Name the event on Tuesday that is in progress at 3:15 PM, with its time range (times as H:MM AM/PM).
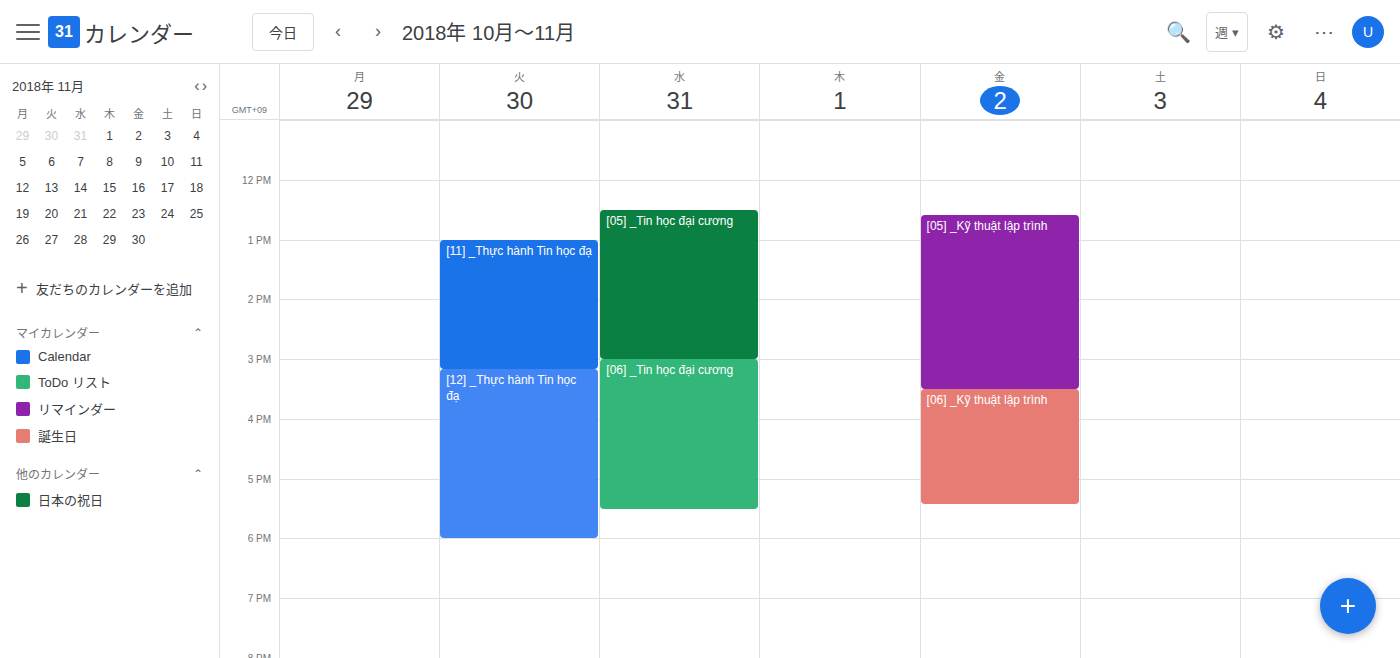
"[12] _Thực hành Tin học đạ", 3:10 PM to 6:00 PM